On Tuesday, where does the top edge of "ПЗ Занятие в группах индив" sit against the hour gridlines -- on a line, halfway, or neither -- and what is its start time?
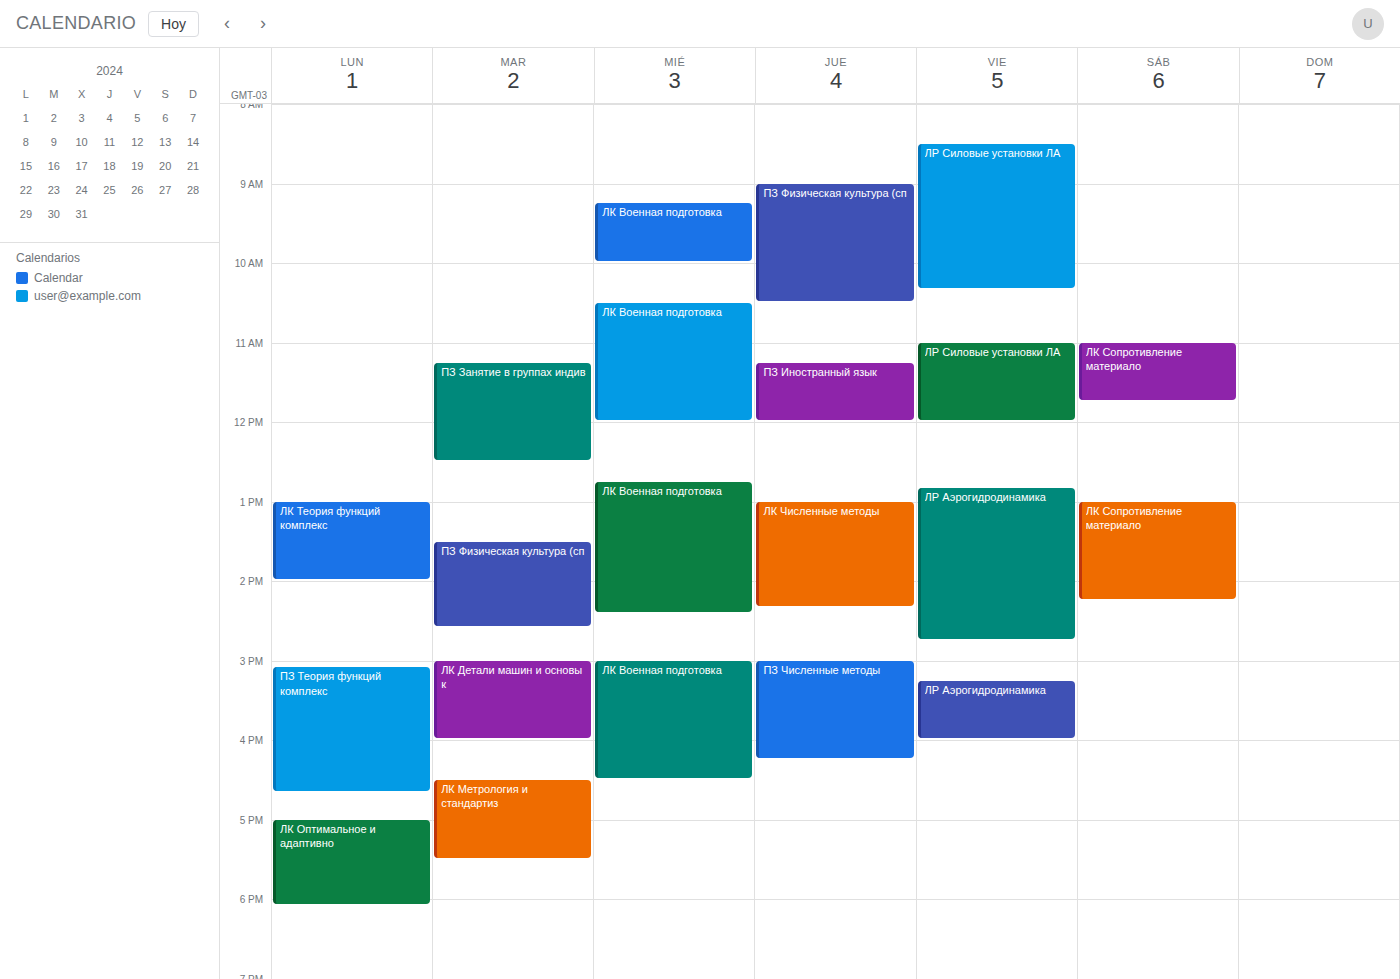
11:15 AM -- neither: a quarter of the way from the 11 AM line to the 12 PM line.